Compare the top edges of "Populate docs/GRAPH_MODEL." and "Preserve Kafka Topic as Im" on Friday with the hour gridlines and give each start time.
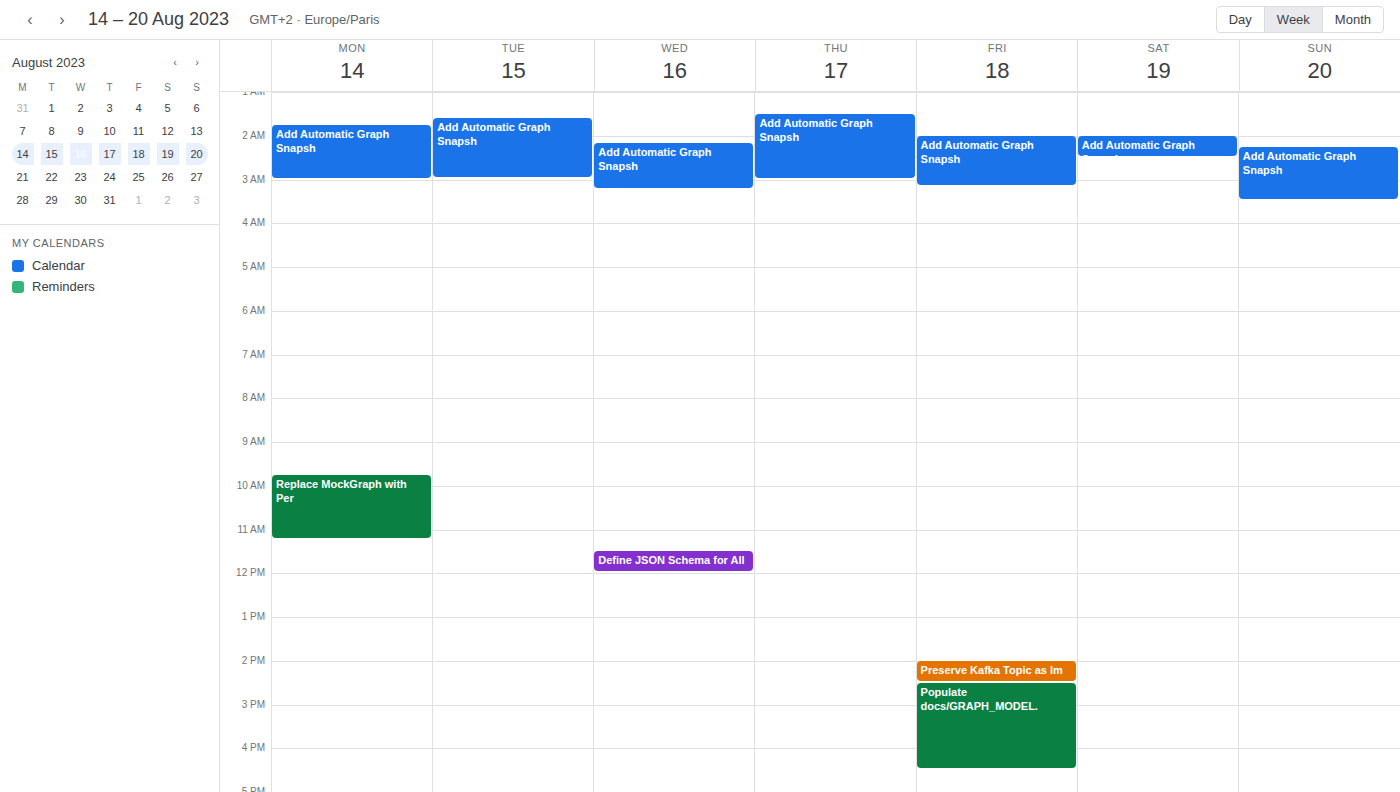
"Populate docs/GRAPH_MODEL.": 2:30 PM, halfway between the 2 PM and 3 PM lines. "Preserve Kafka Topic as Im": 2:00 PM, exactly on the 2 PM line.